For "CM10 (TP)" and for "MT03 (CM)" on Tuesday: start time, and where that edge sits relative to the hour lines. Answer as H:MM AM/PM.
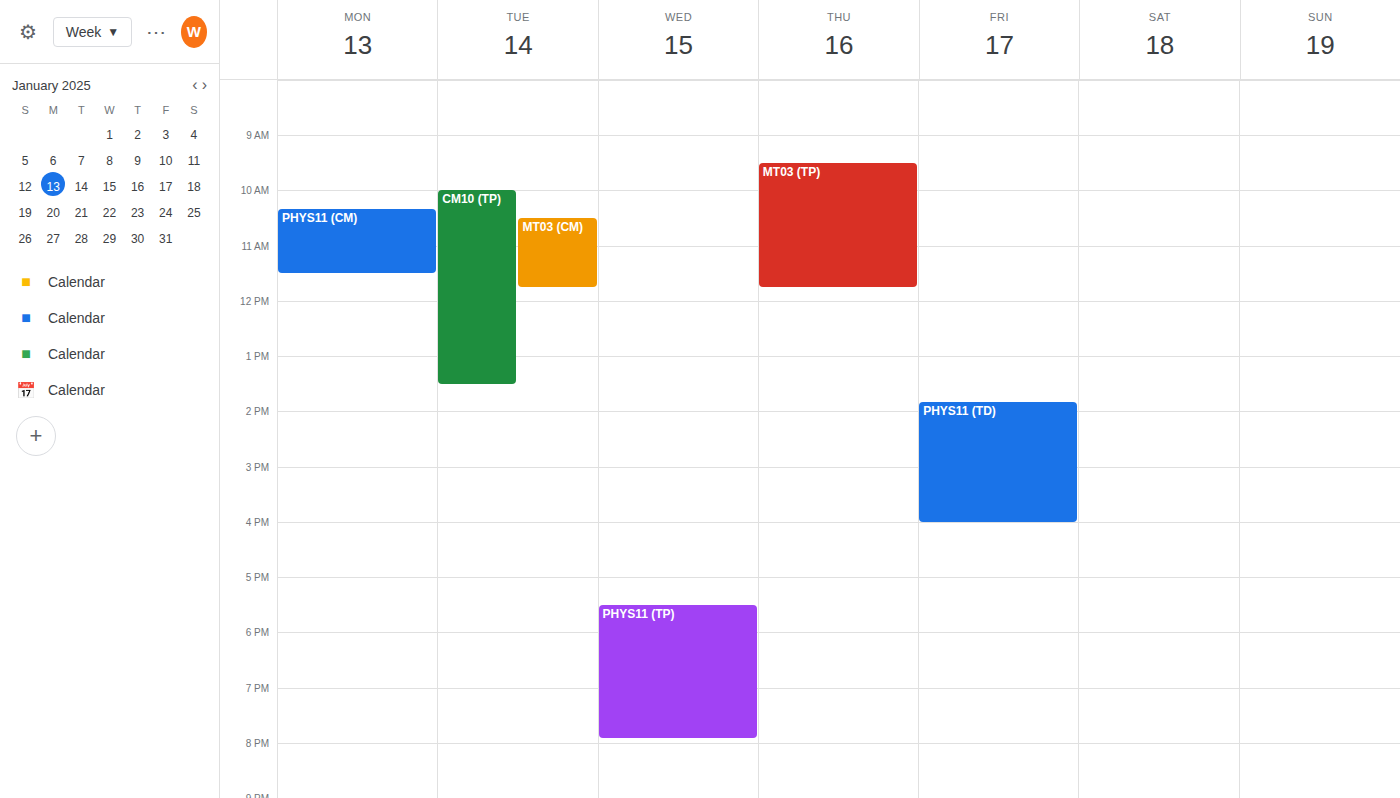
"CM10 (TP)": 10:00 AM, exactly on the 10 AM line. "MT03 (CM)": 10:30 AM, halfway between the 10 AM and 11 AM lines.